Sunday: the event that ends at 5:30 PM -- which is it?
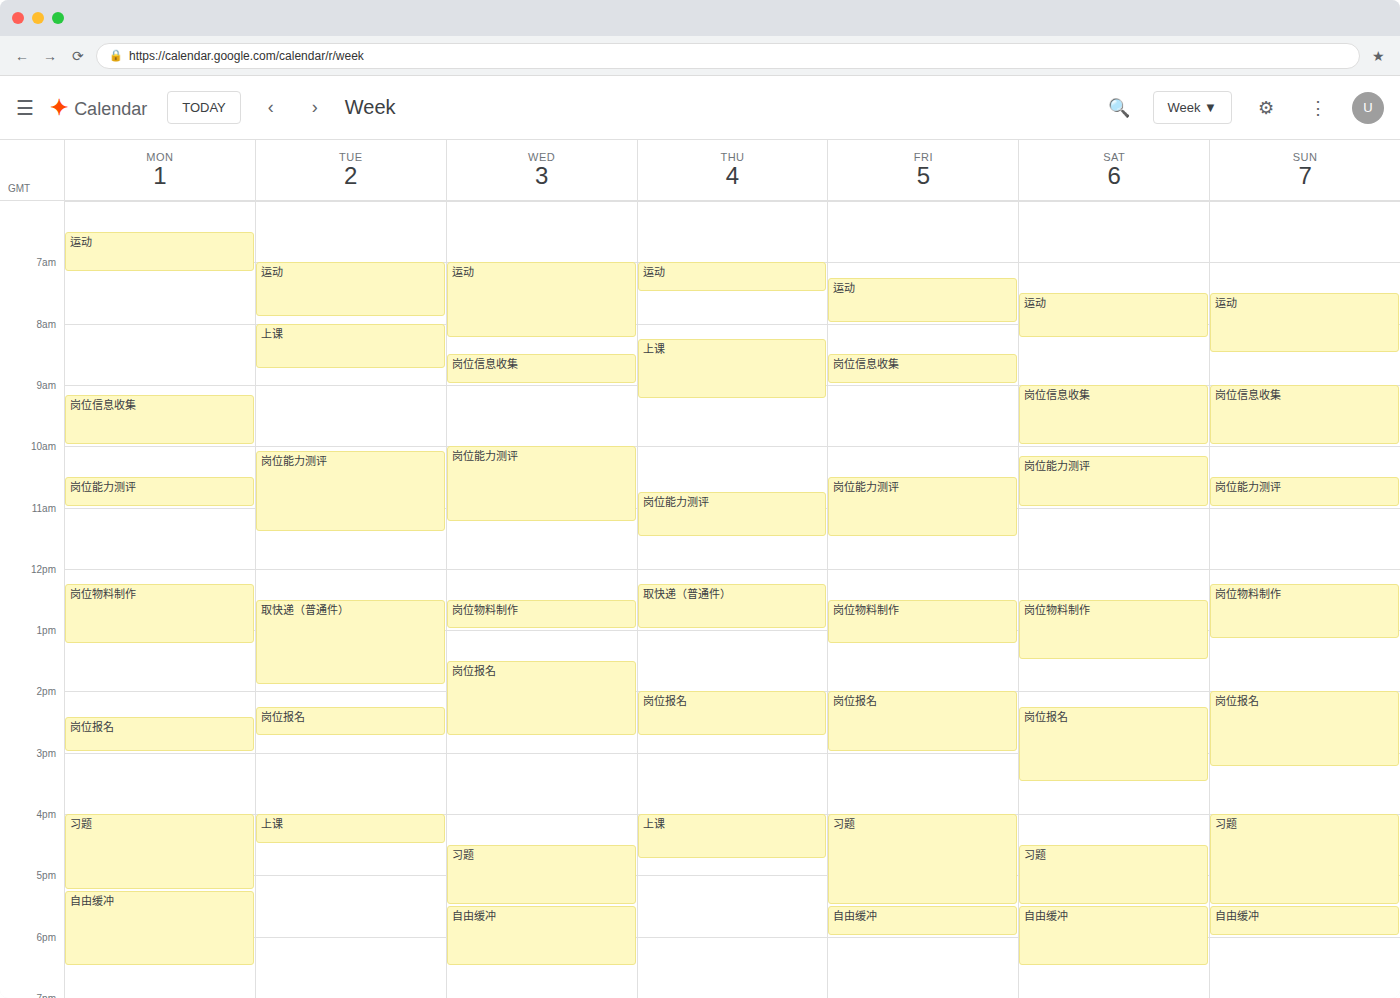
"习题"